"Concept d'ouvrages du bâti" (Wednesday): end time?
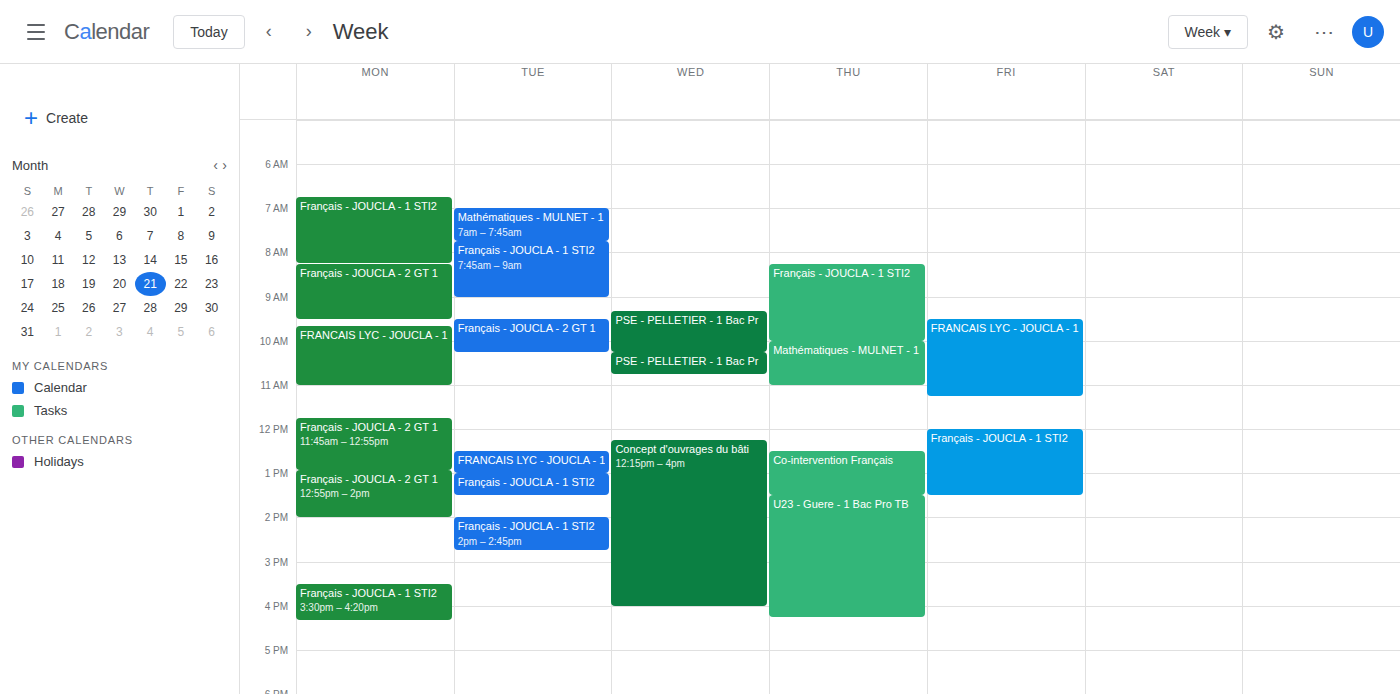
4:00 PM